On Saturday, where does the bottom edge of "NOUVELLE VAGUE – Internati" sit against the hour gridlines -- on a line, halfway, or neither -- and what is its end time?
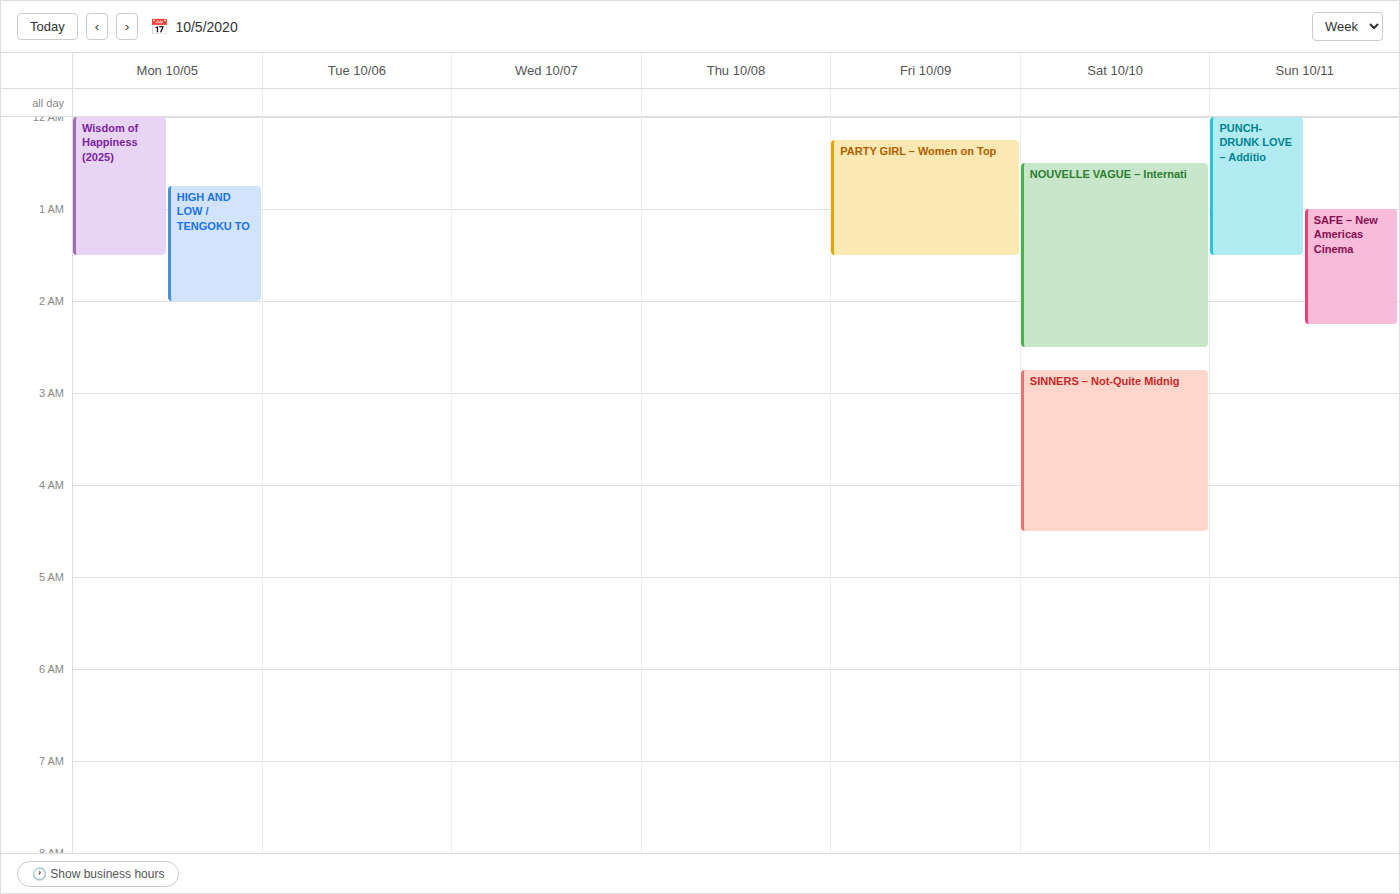
2:30 AM -- halfway between the 2 AM and 3 AM lines.